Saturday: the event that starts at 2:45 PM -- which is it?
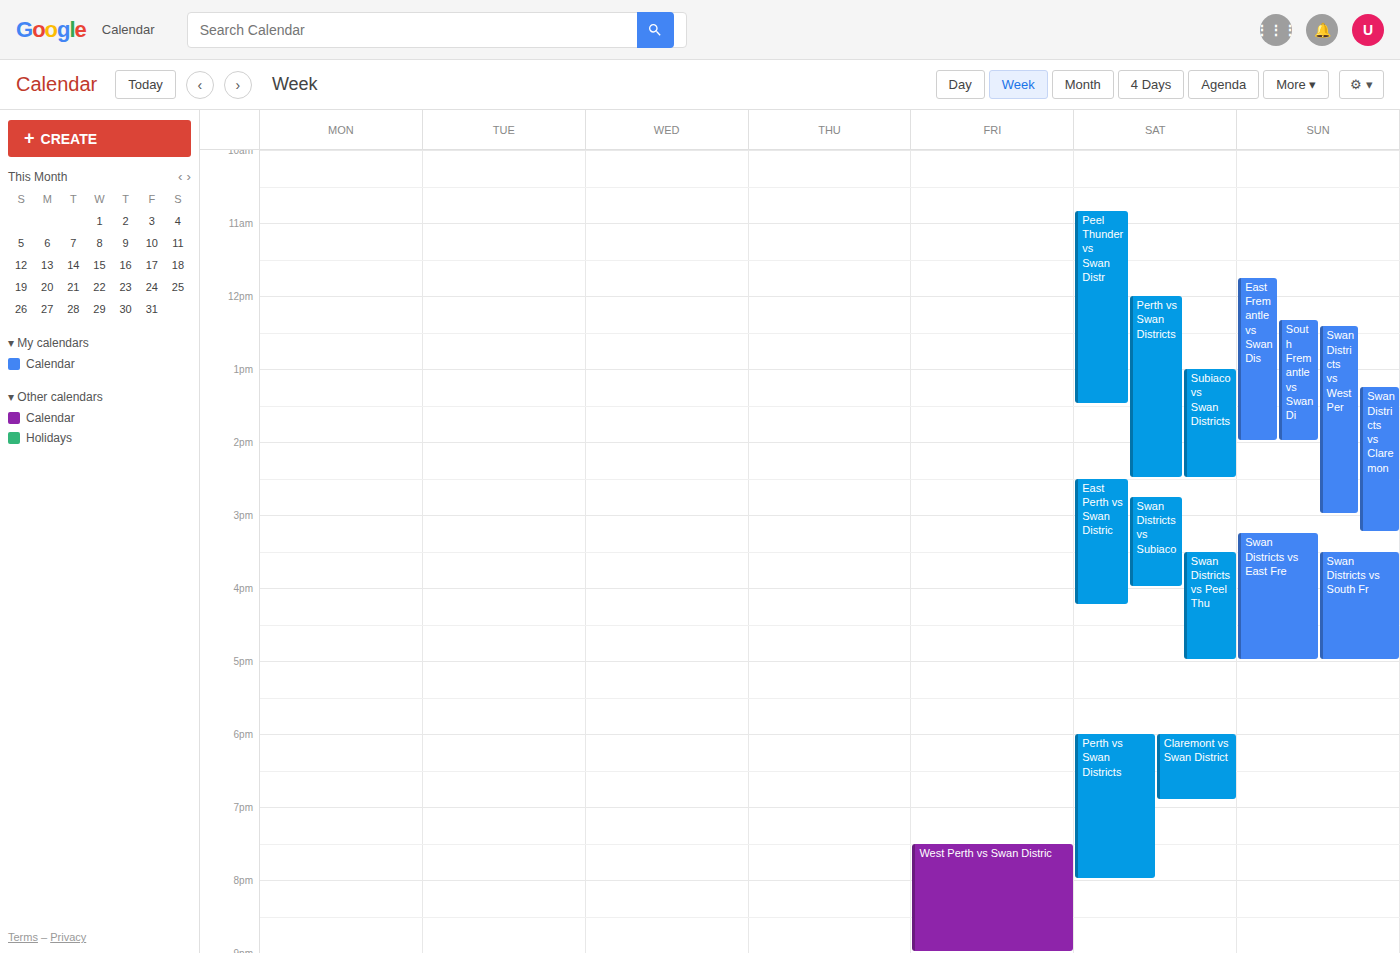
"Swan Districts vs Subiaco"